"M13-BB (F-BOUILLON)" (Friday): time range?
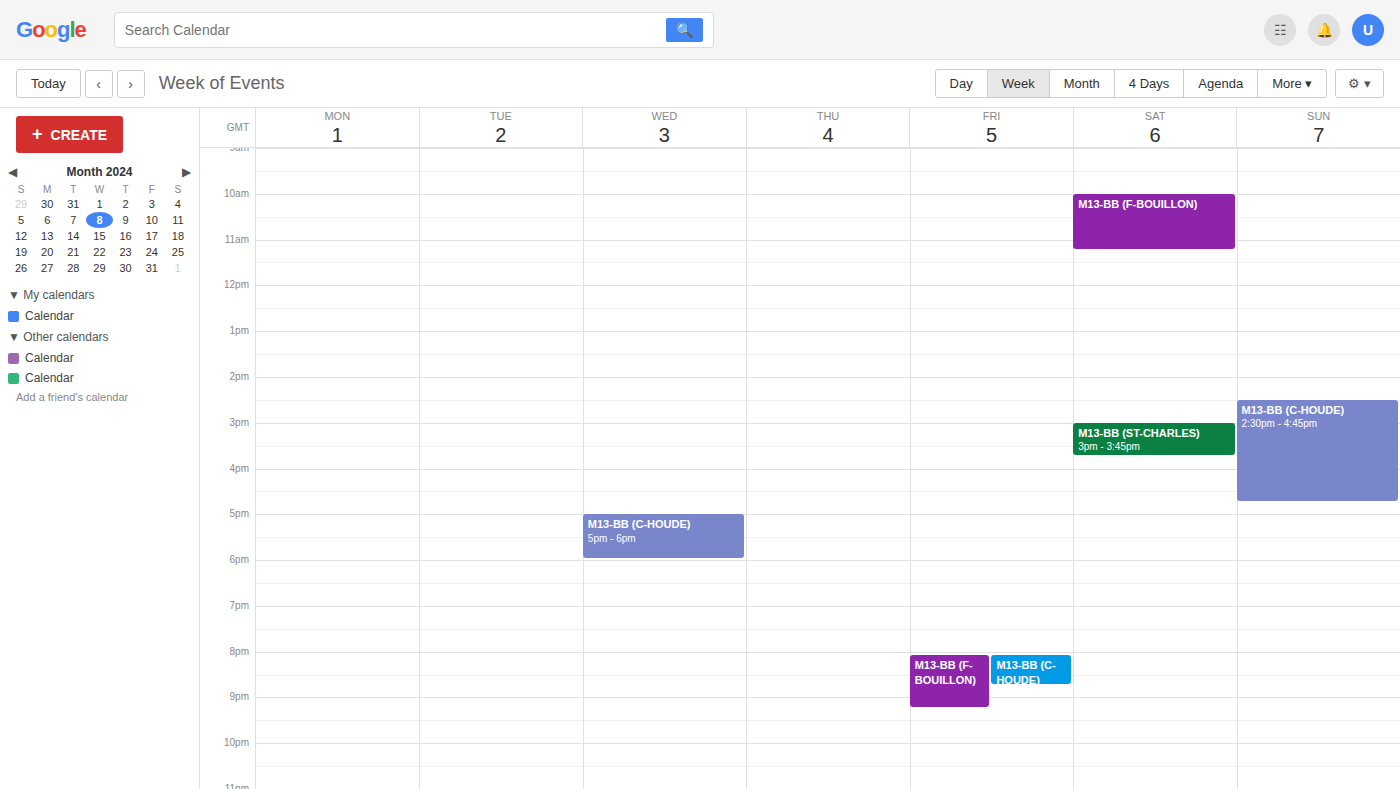
8:05 PM to 9:15 PM